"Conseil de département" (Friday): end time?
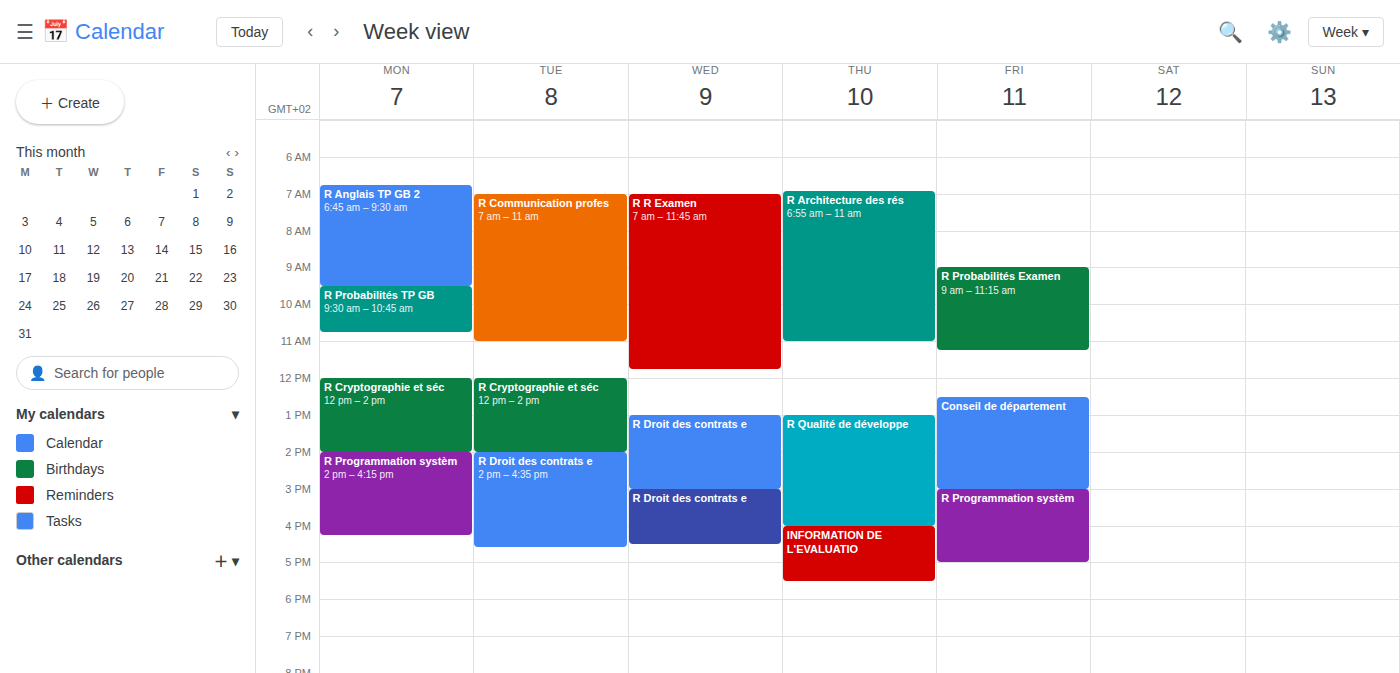
3:00 PM